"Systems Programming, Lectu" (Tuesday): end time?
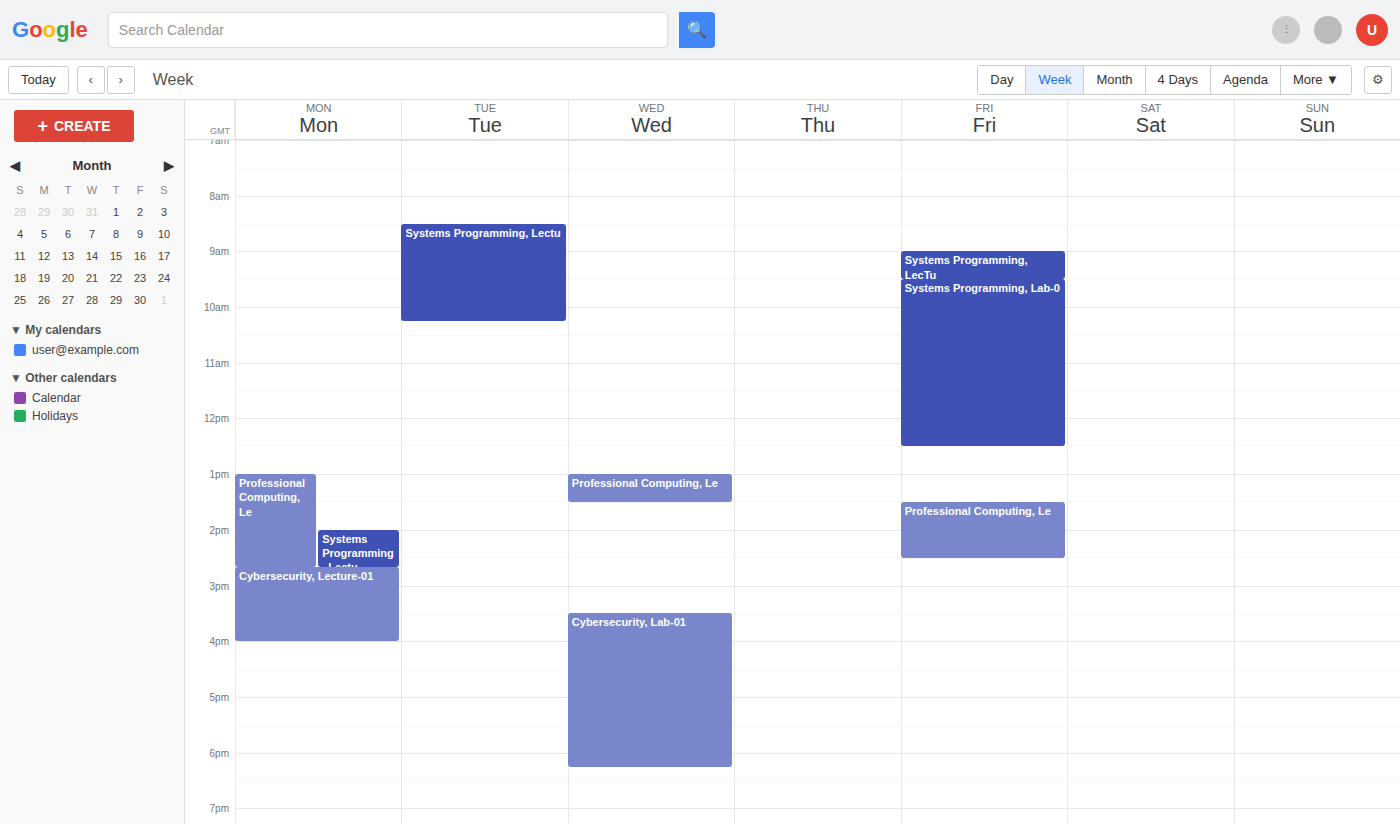
10:15